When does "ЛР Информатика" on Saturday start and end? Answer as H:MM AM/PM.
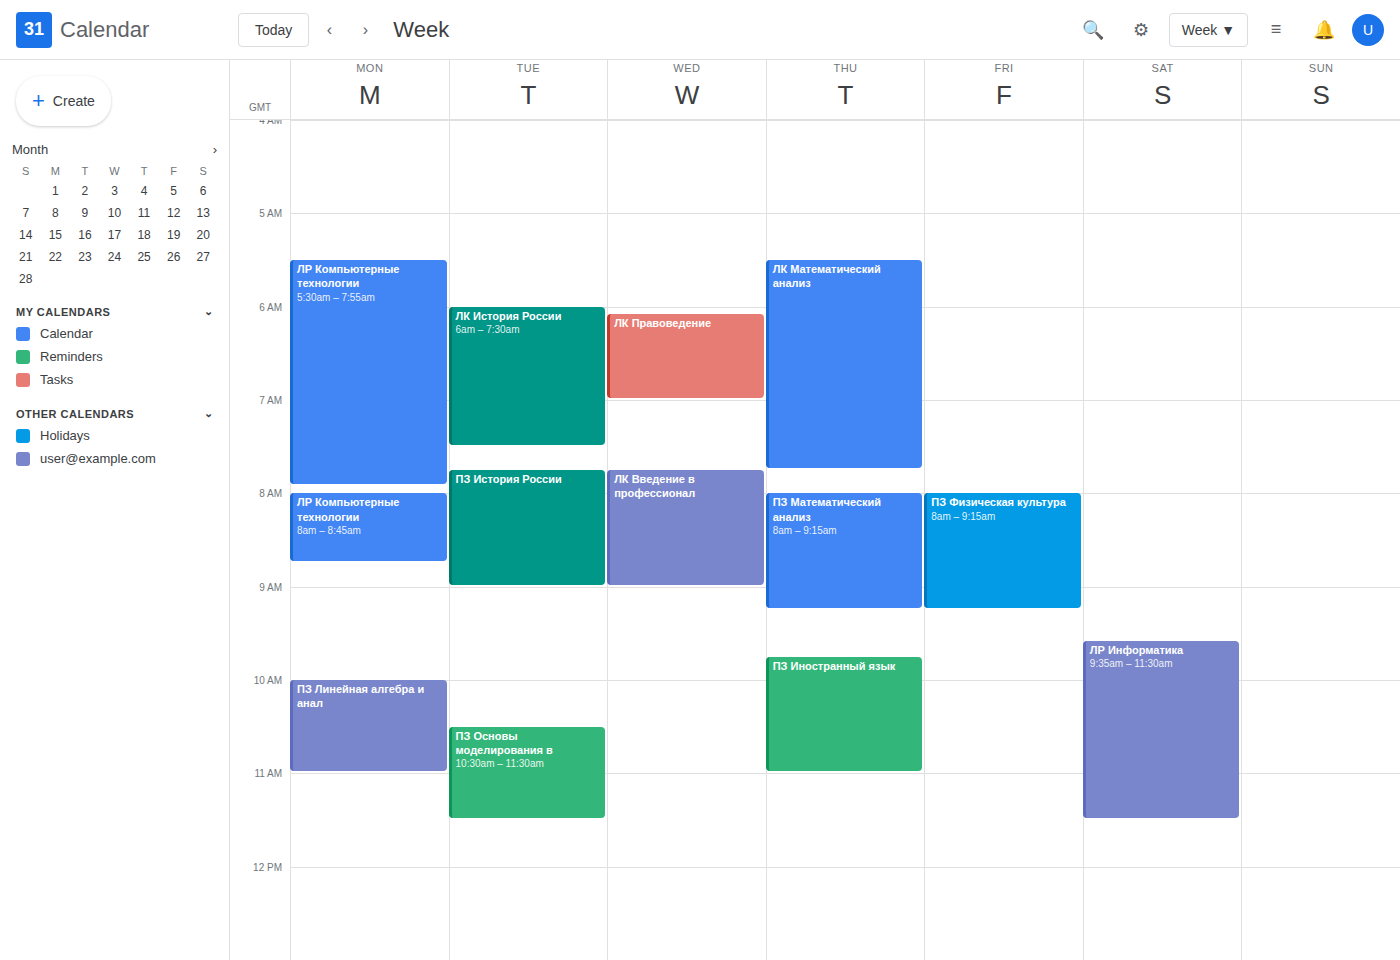
9:35 AM to 11:30 AM